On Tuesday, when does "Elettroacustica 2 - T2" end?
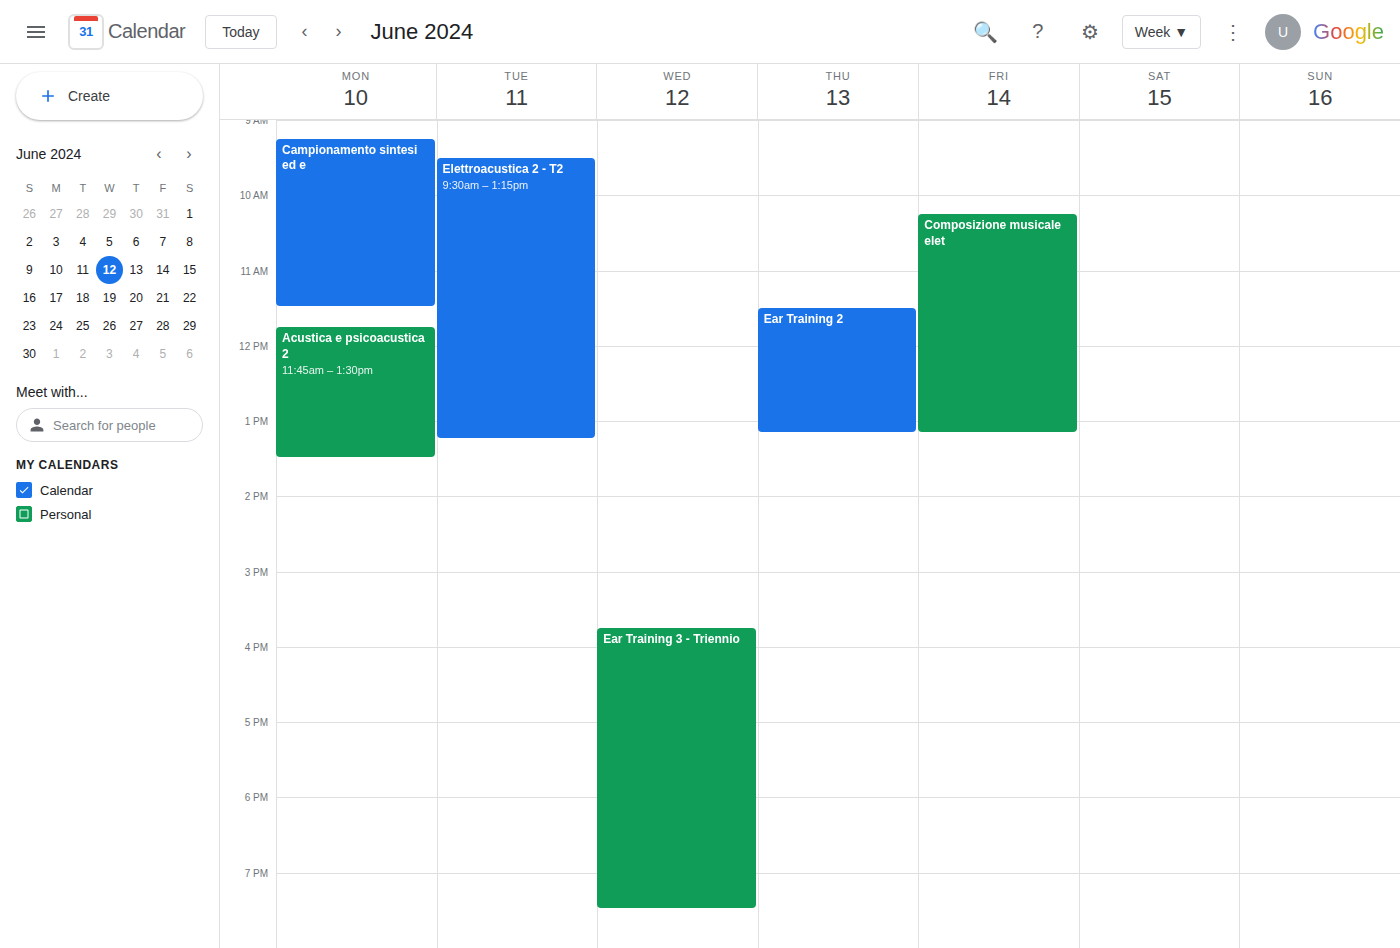
1:15 PM